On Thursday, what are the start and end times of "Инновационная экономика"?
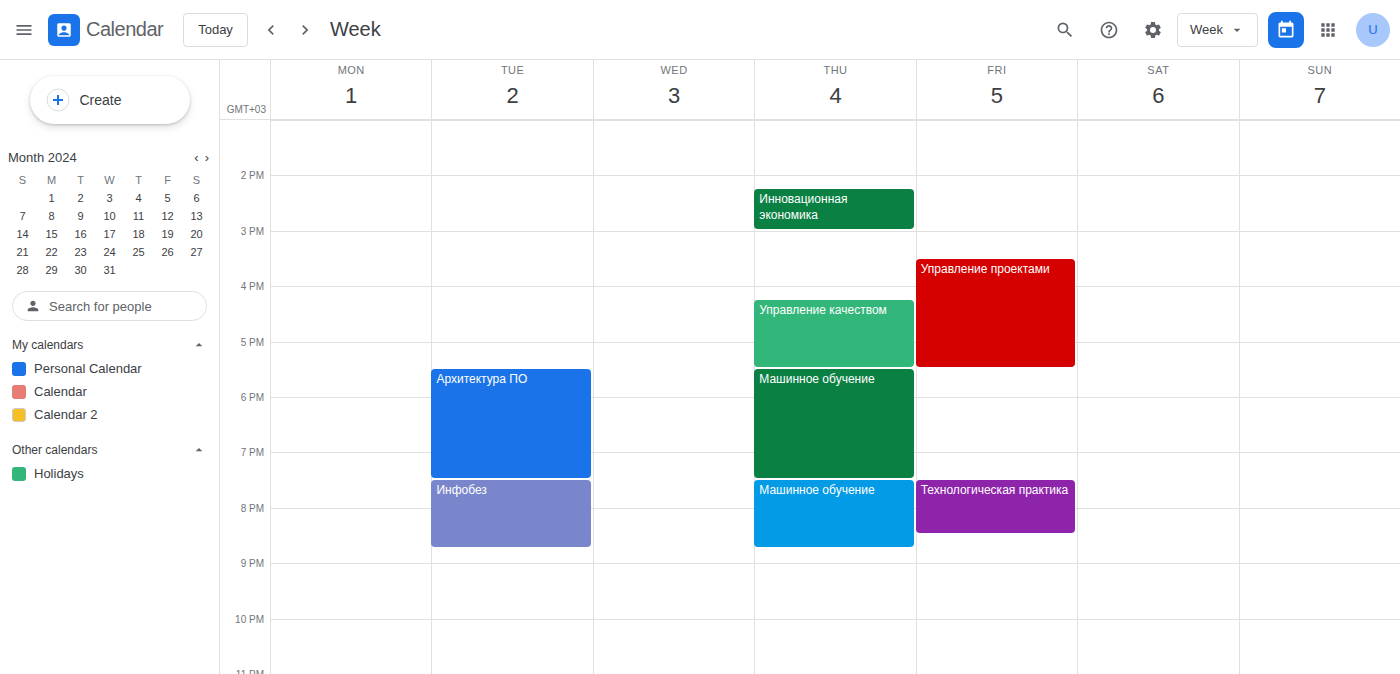
2:15 PM to 3:00 PM